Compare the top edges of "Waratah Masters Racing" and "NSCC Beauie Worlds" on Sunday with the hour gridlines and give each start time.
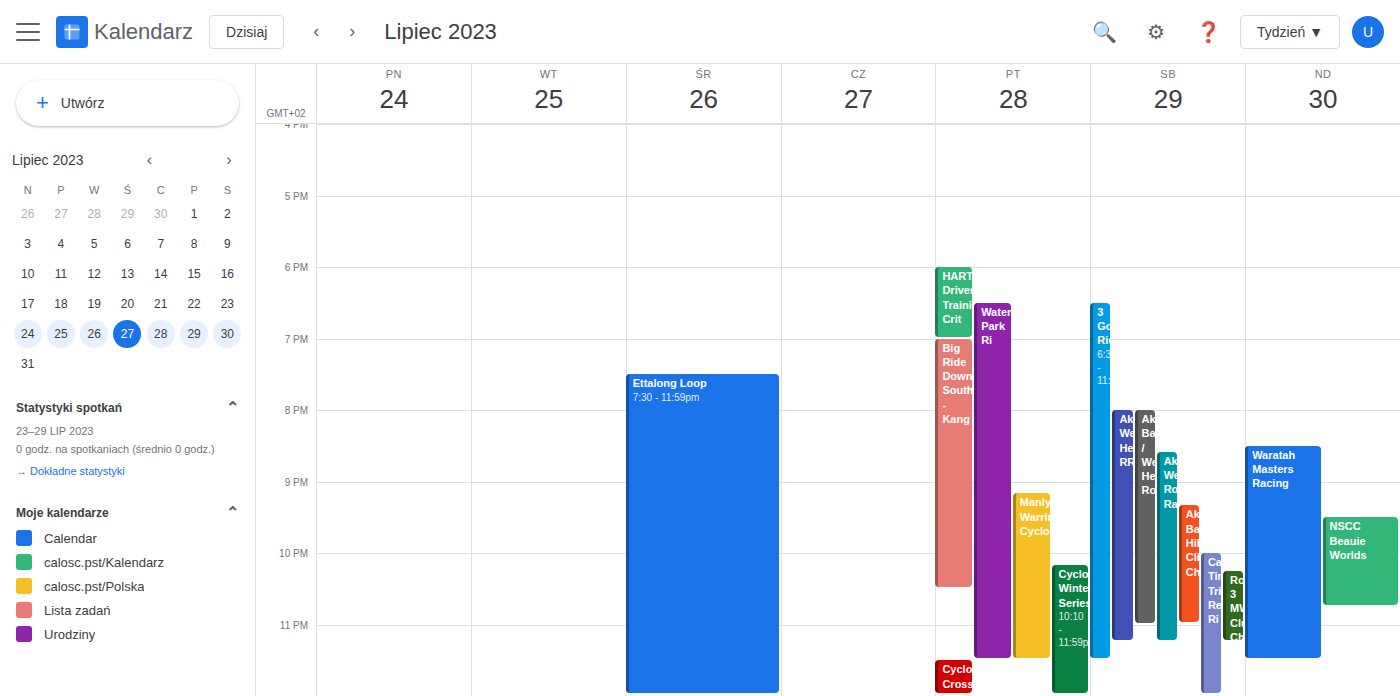
"Waratah Masters Racing": 8:30 PM, halfway between the 8 PM and 9 PM lines. "NSCC Beauie Worlds": 9:30 PM, halfway between the 9 PM and 10 PM lines.